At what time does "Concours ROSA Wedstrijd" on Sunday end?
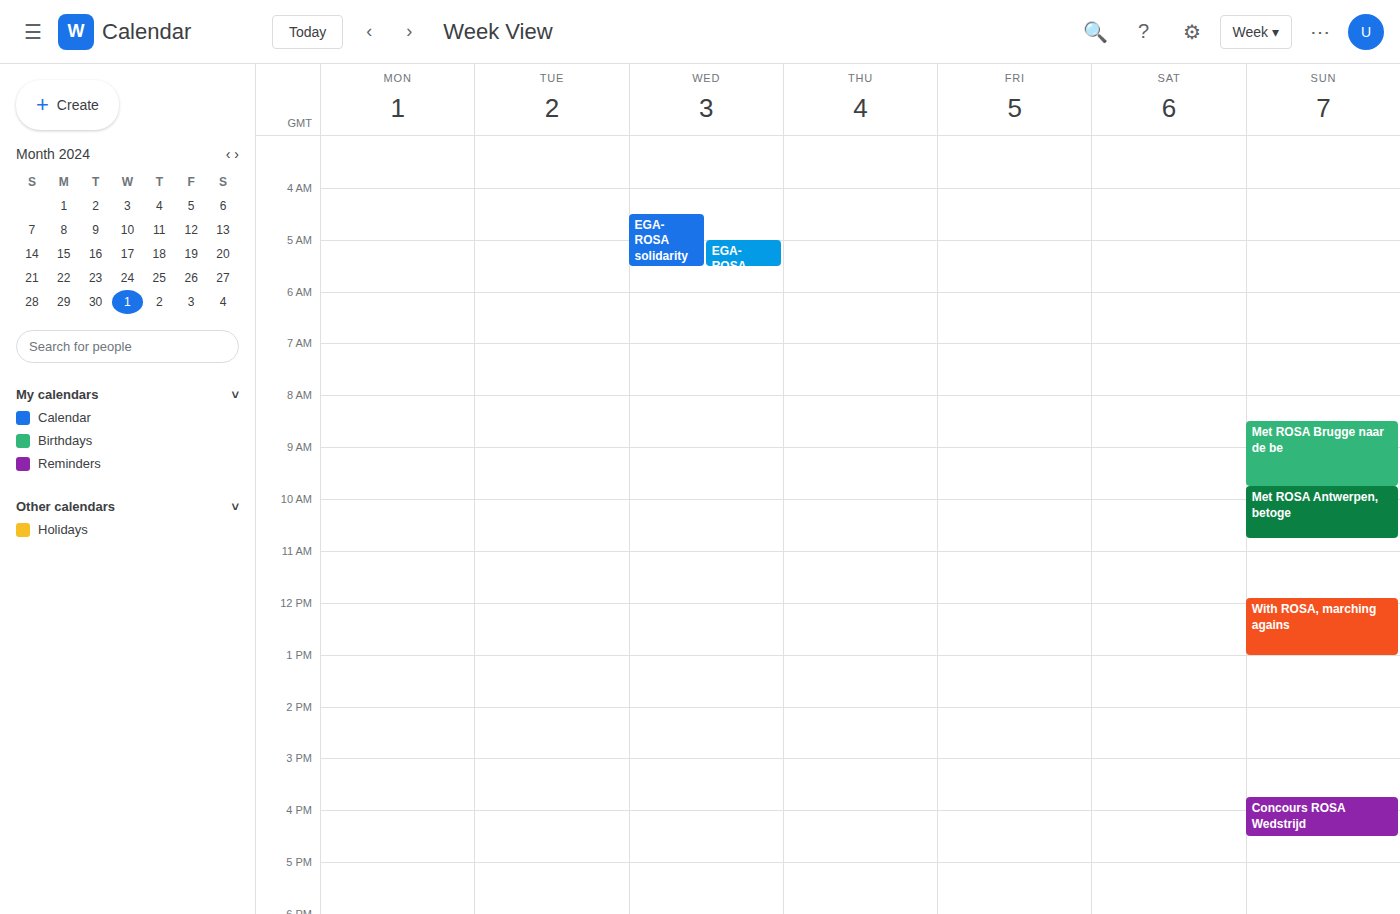
4:30 PM